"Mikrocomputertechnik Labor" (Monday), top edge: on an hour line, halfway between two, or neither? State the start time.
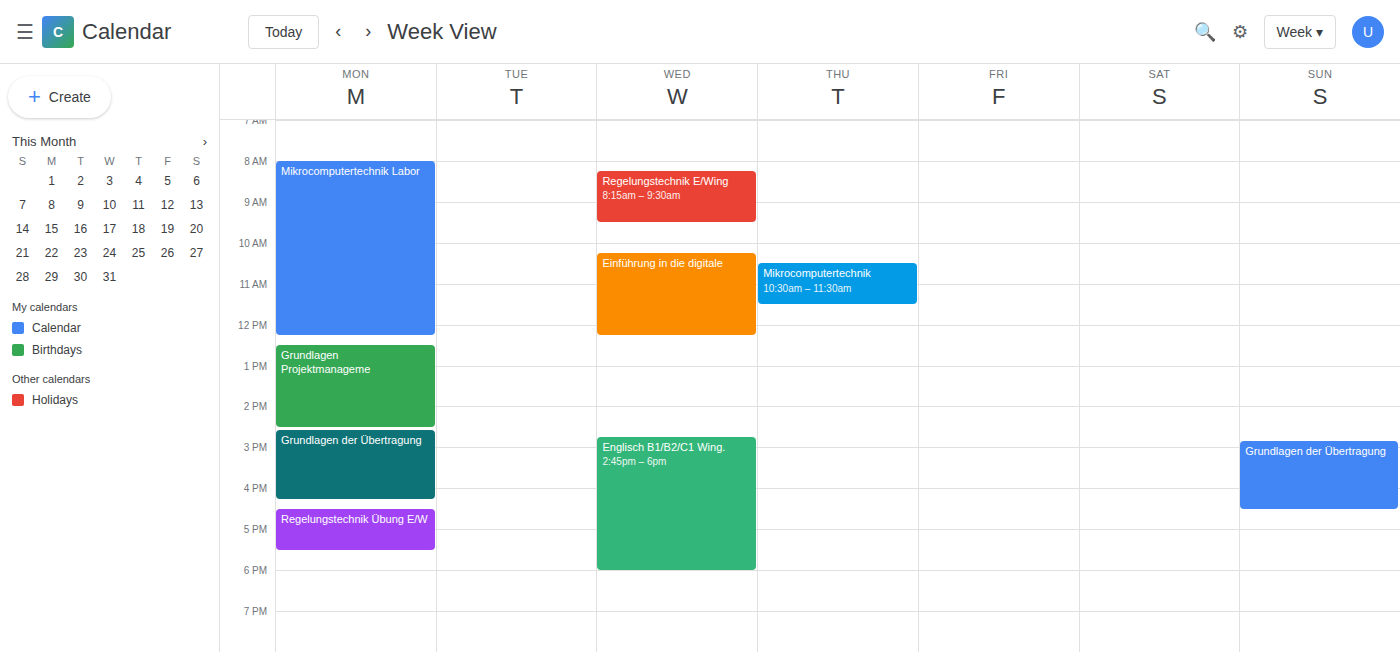
8:00 AM -- exactly on the 8 AM line.